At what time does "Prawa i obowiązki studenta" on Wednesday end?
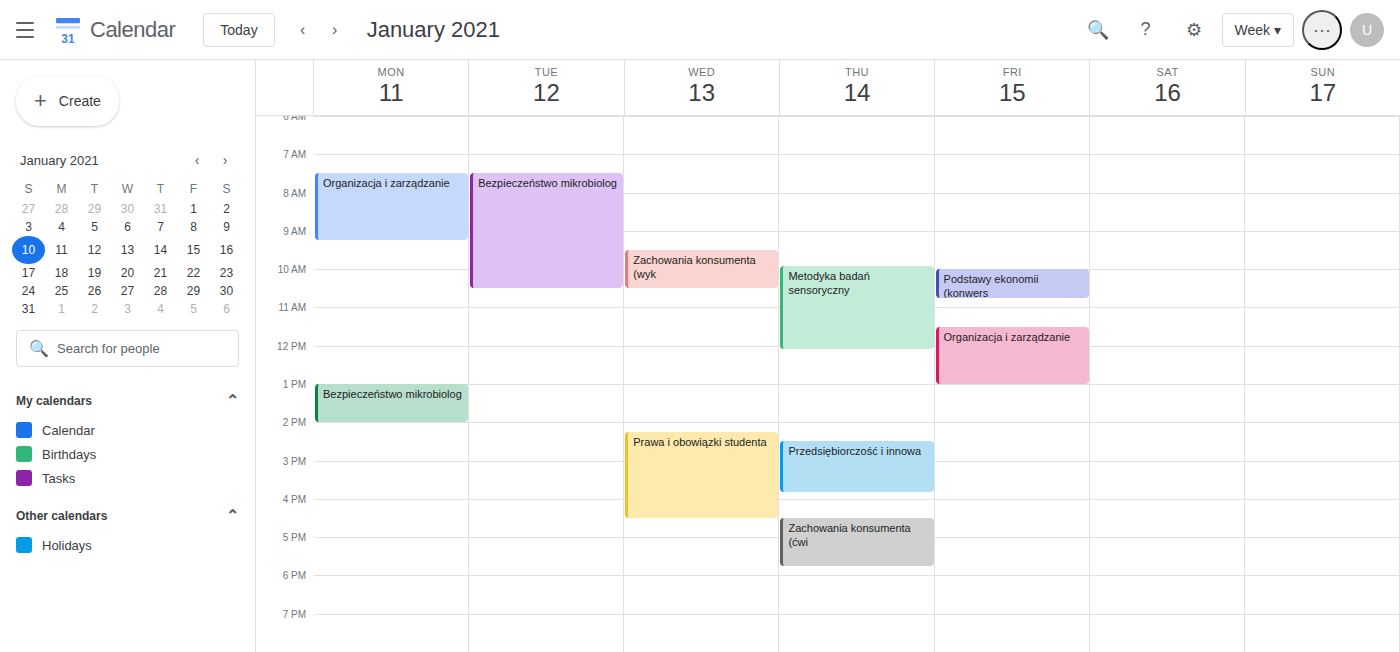
4:30 PM